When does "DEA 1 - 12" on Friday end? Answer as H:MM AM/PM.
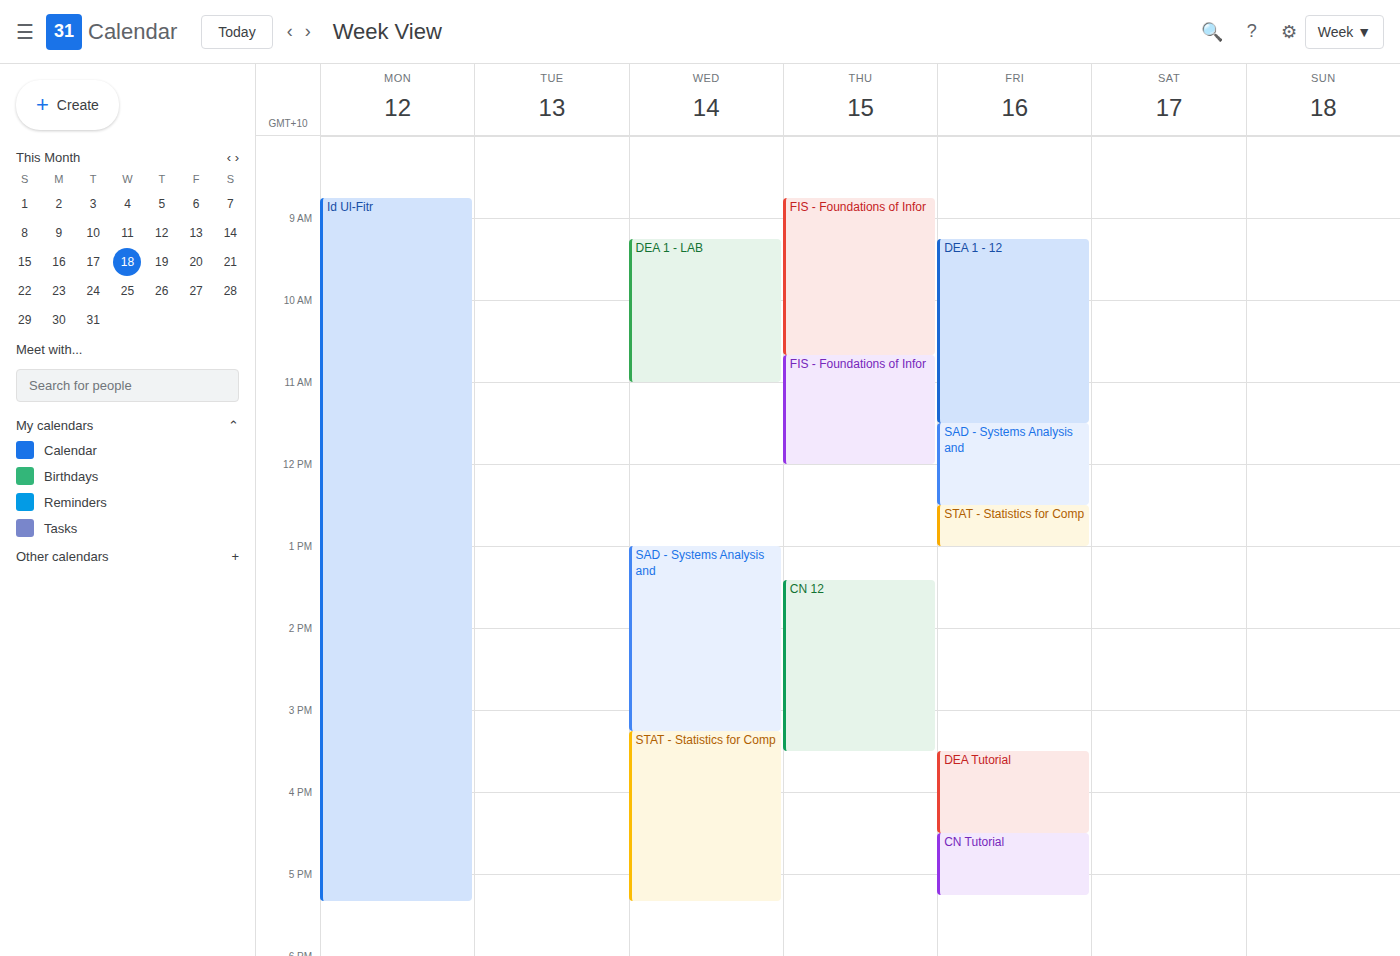
11:30 AM